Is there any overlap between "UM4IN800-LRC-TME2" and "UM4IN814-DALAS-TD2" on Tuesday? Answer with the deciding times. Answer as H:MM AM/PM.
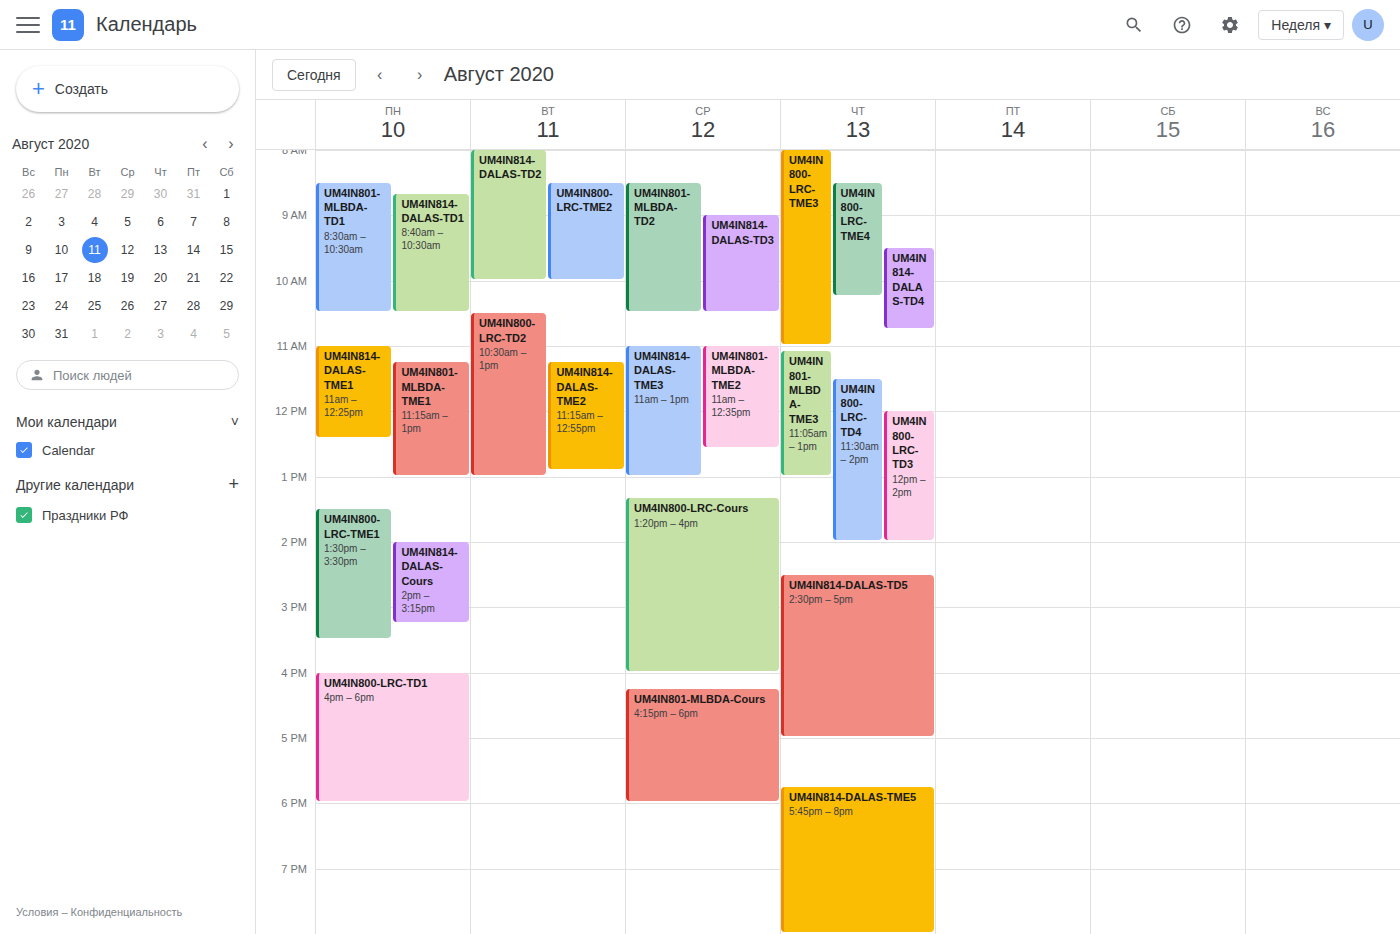
"UM4IN800-LRC-TME2" runs 8:30 AM to 10:00 AM, inside "UM4IN814-DALAS-TD2" -- they overlap.